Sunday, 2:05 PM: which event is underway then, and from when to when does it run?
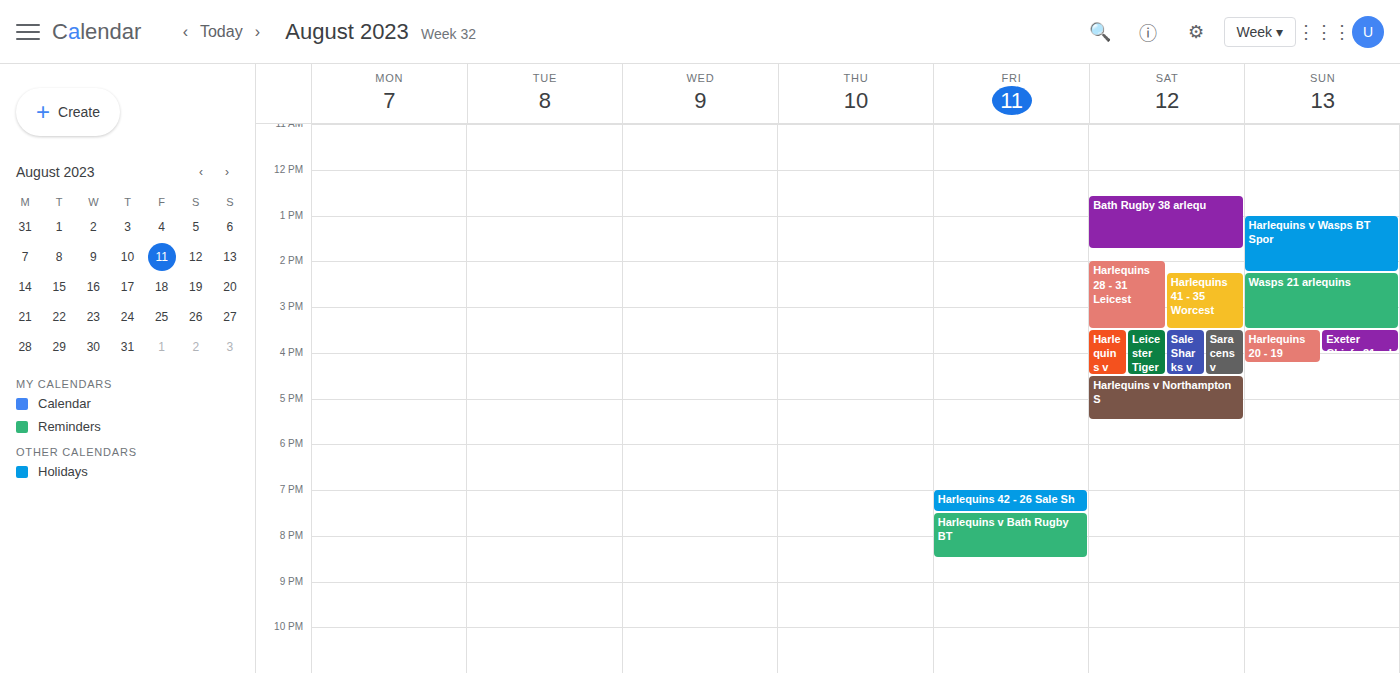
"Harlequins v Wasps BT Spor", 1:00 PM to 2:15 PM